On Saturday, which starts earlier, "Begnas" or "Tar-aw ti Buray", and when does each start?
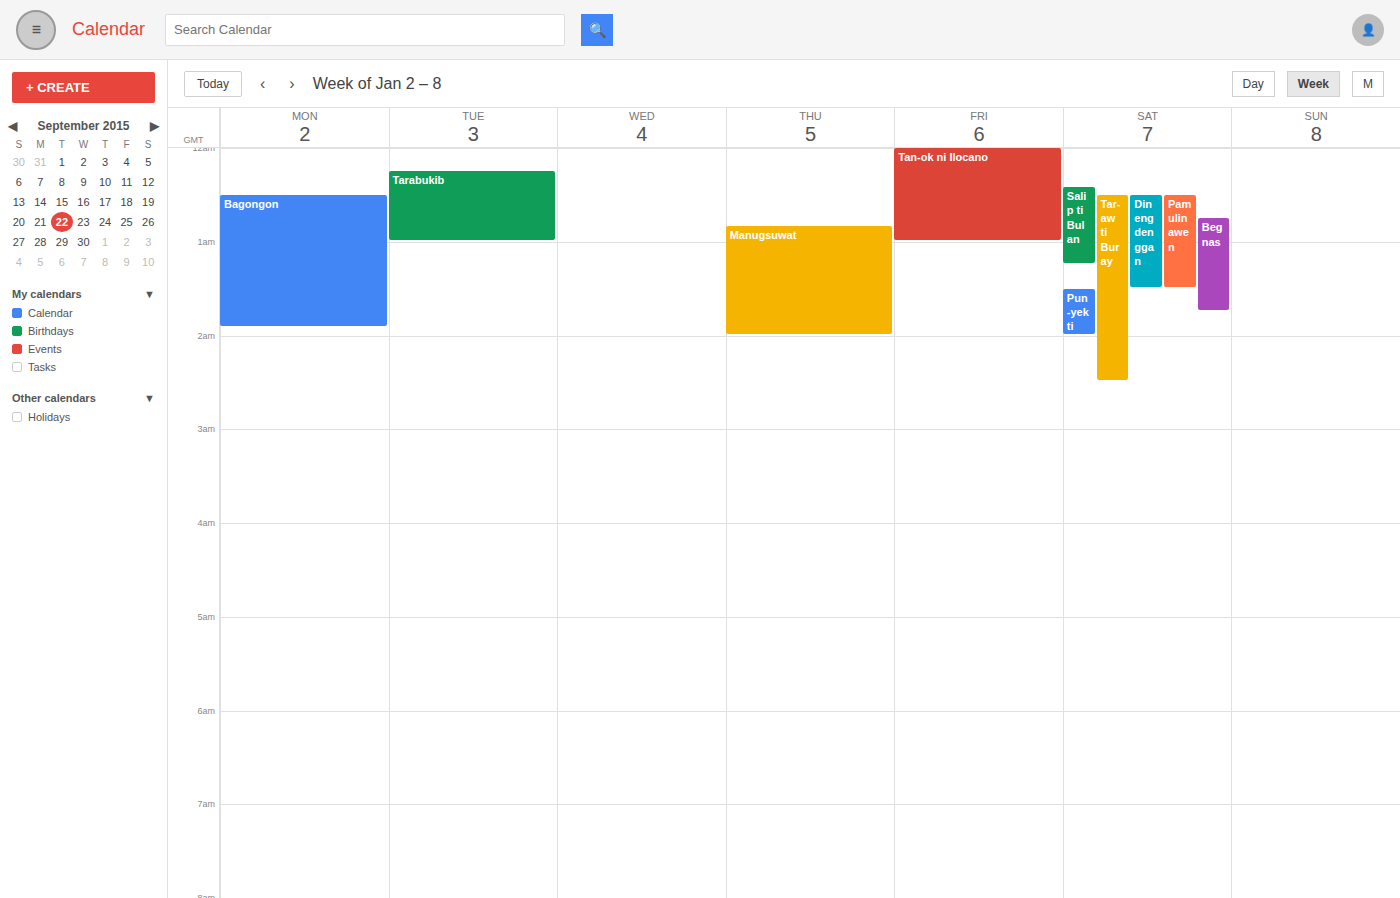
"Tar-aw ti Buray" 12:30 AM; "Begnas" 12:45 AM.